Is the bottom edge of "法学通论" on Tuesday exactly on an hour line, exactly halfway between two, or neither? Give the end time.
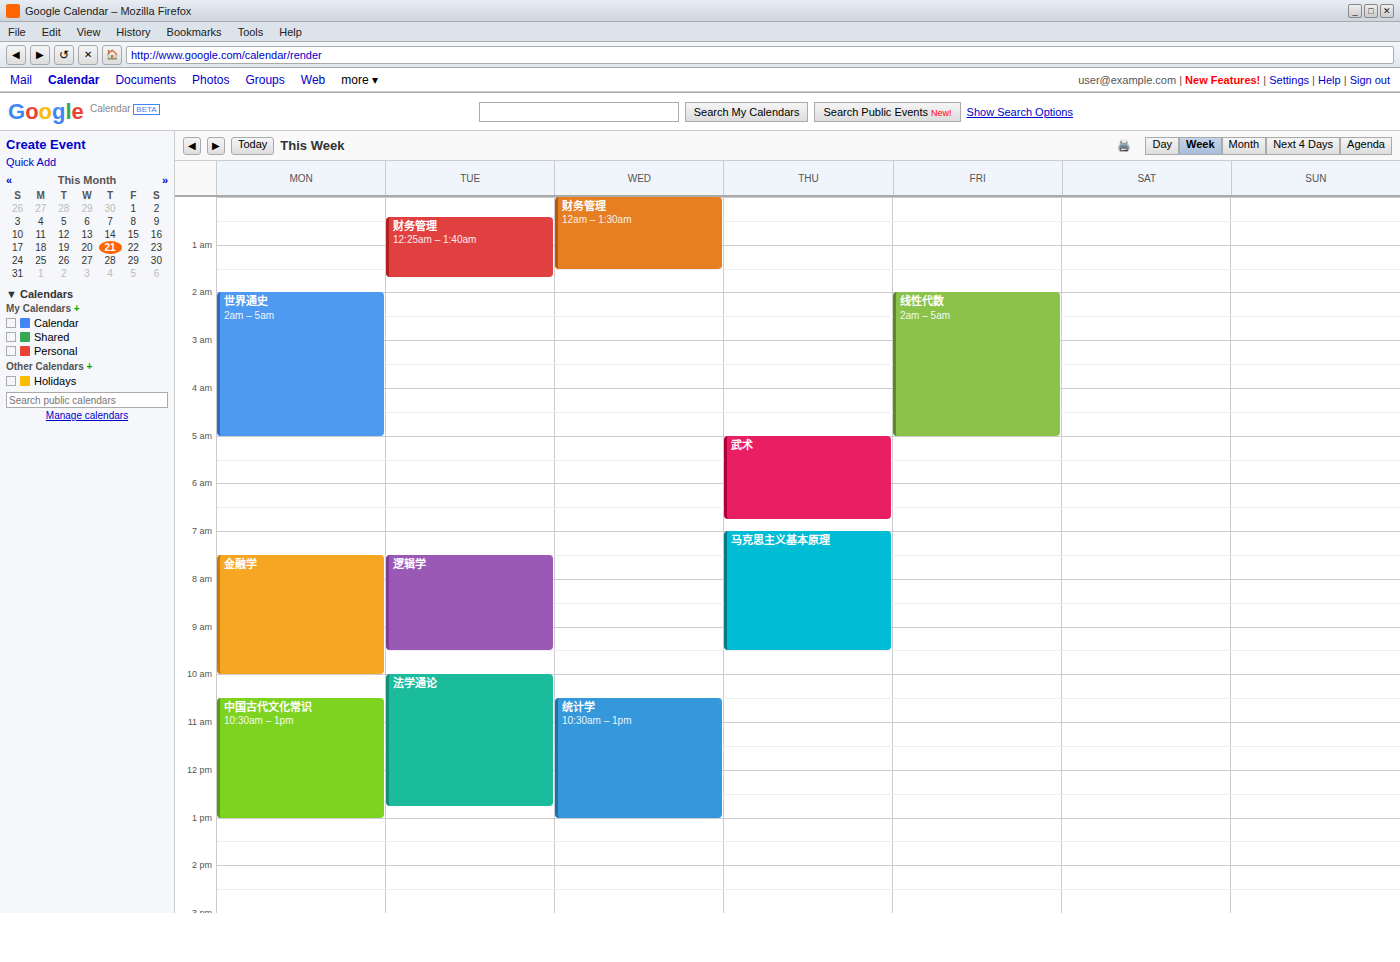
12:45 PM -- neither: three quarters of the way from the 12 PM line to the 1 PM line.